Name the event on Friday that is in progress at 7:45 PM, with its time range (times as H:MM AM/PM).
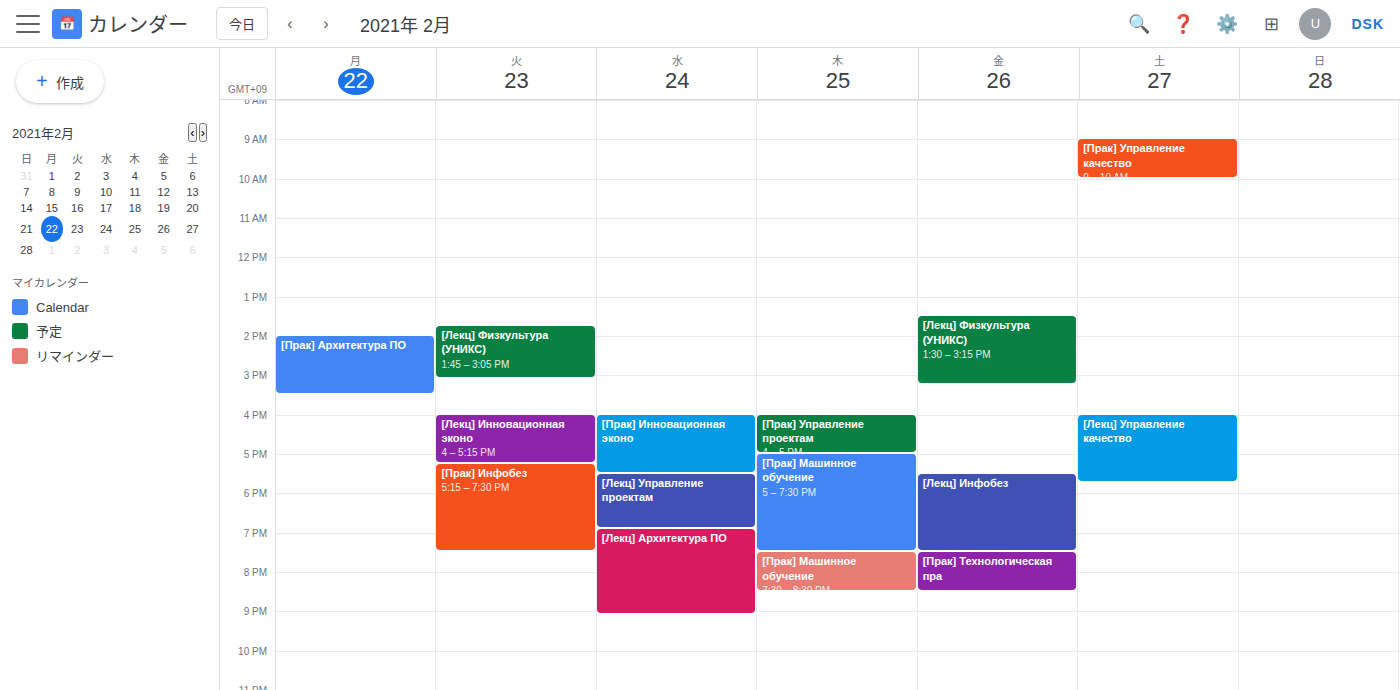
"[Прак] Технологическая пра", 7:30 PM to 8:30 PM